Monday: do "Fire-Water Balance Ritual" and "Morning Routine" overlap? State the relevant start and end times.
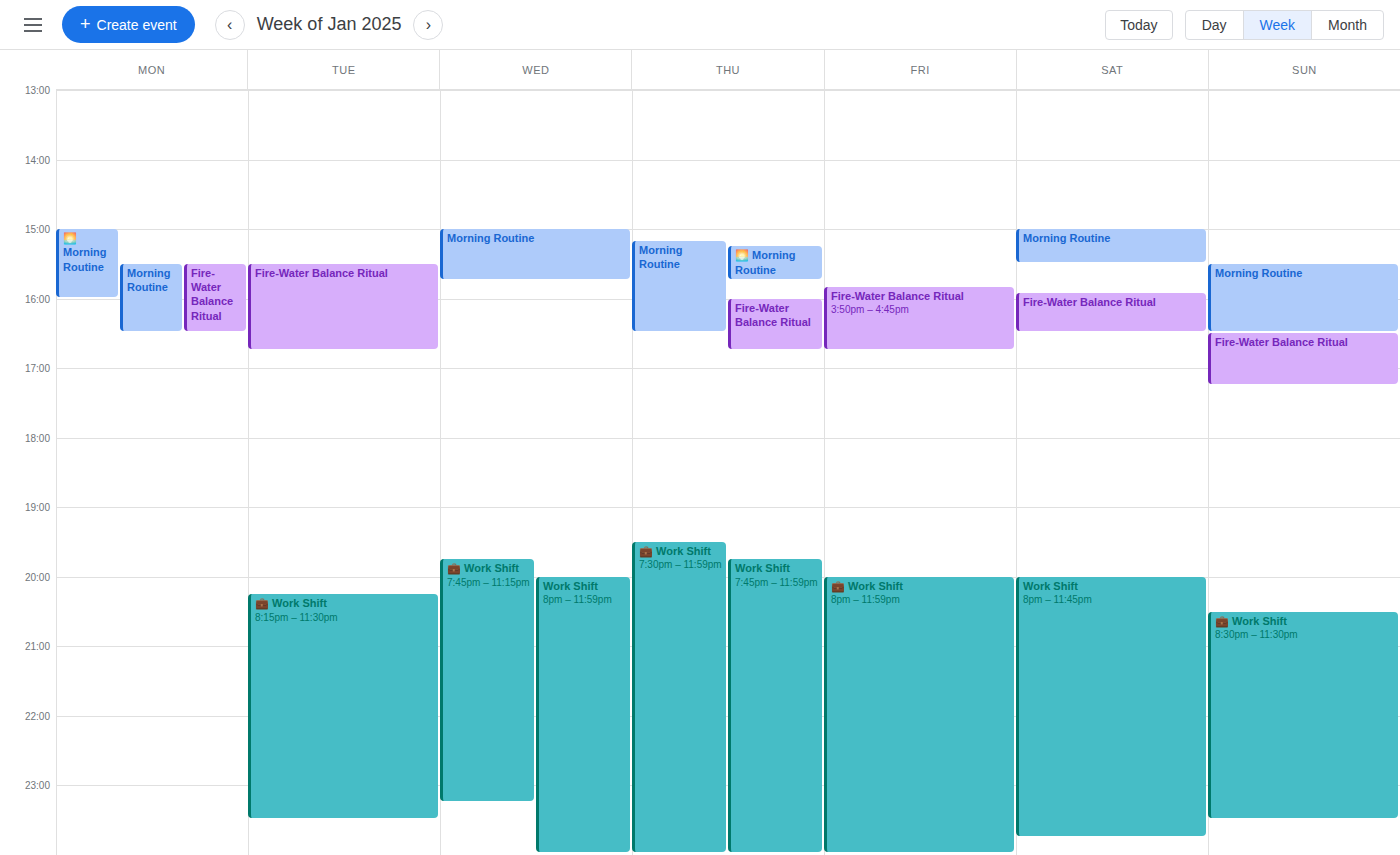
"Morning Routine" runs 15:30 to 16:30, inside "Fire-Water Balance Ritual" -- they overlap.